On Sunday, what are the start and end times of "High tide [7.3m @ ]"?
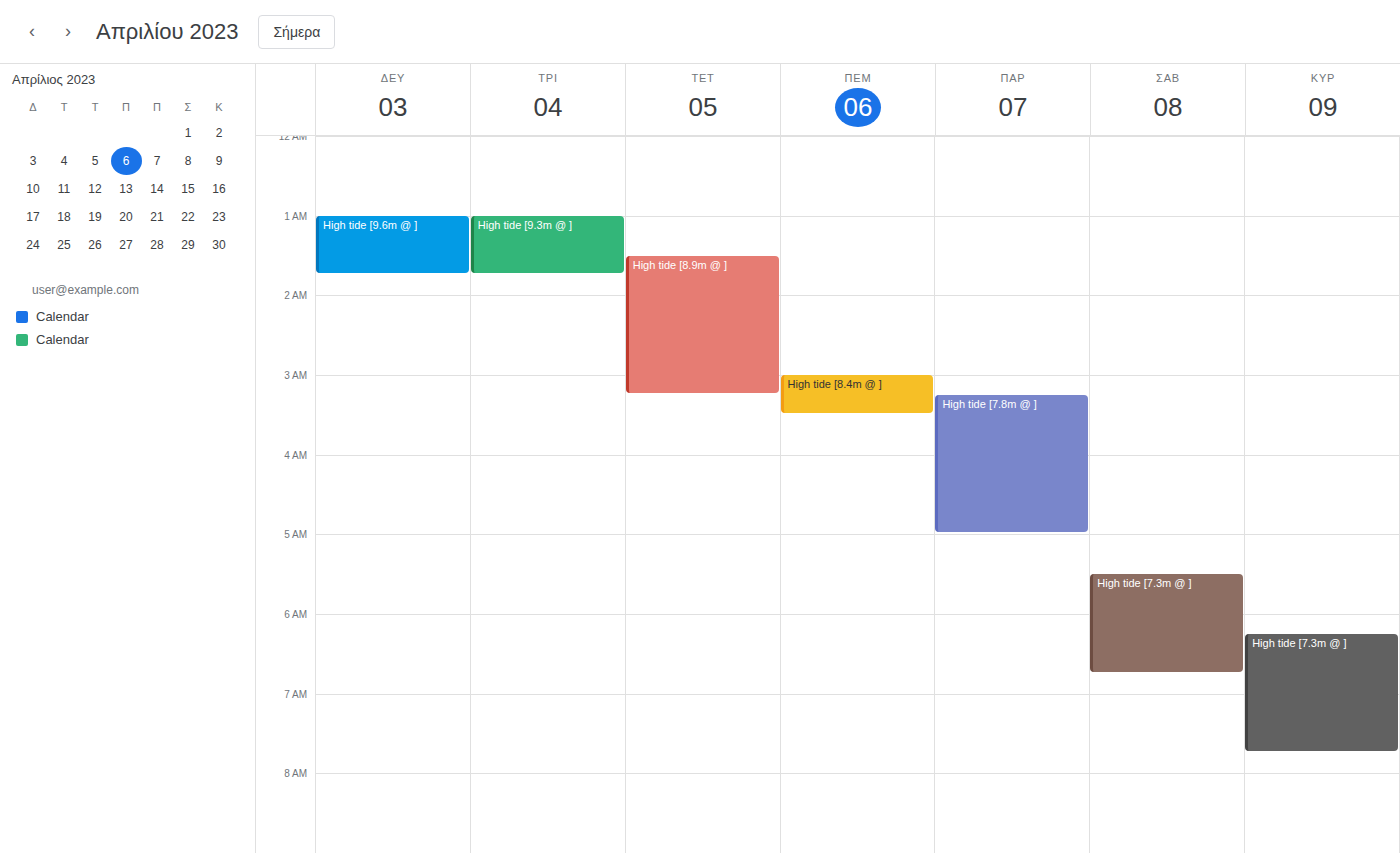
6:15 AM to 7:45 AM